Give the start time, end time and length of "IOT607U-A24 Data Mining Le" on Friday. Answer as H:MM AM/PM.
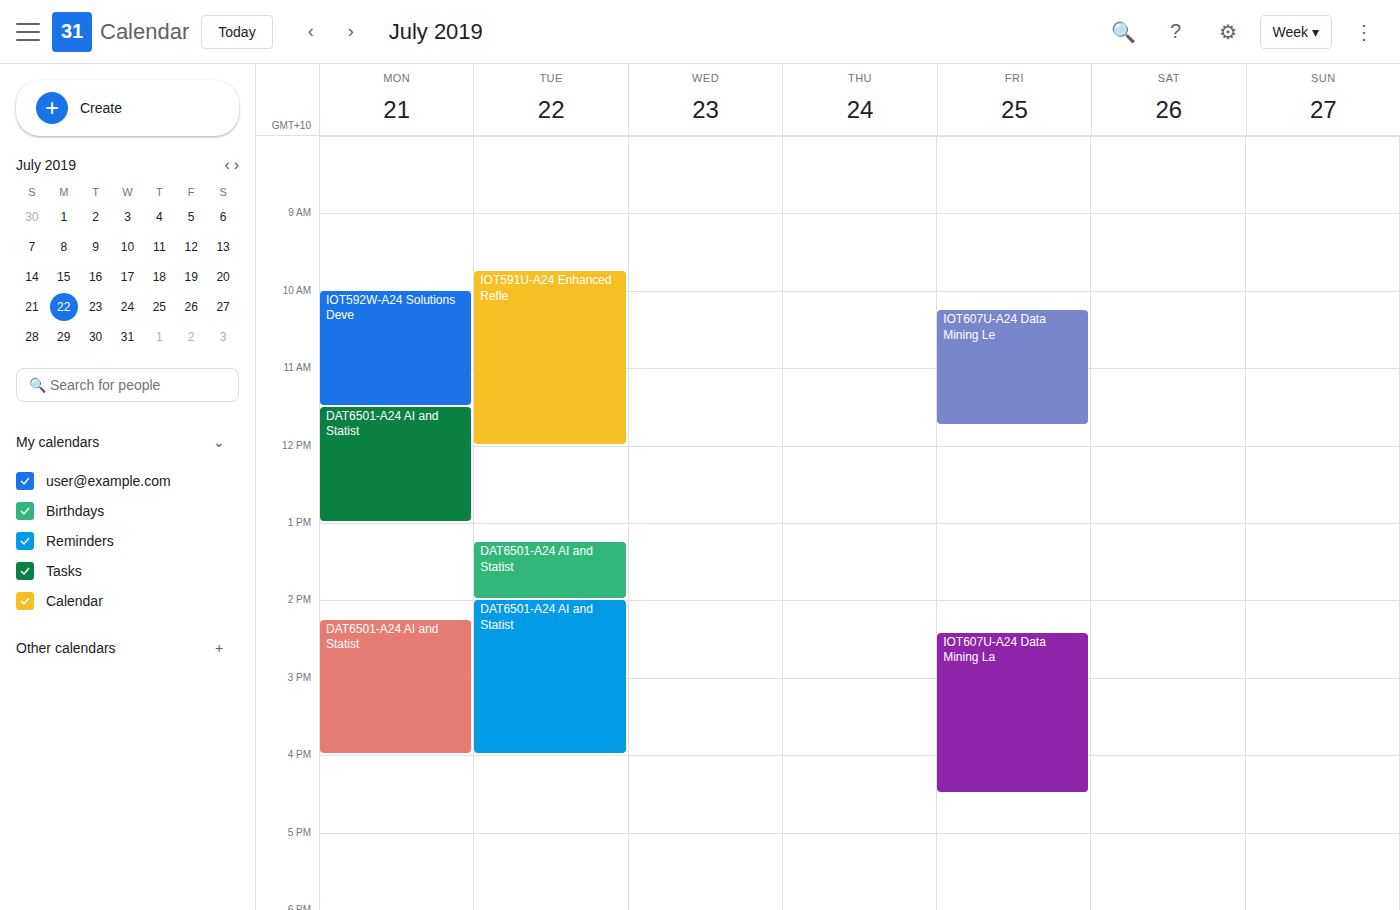
10:15 AM to 11:45 AM, 1 hour 30 minutes